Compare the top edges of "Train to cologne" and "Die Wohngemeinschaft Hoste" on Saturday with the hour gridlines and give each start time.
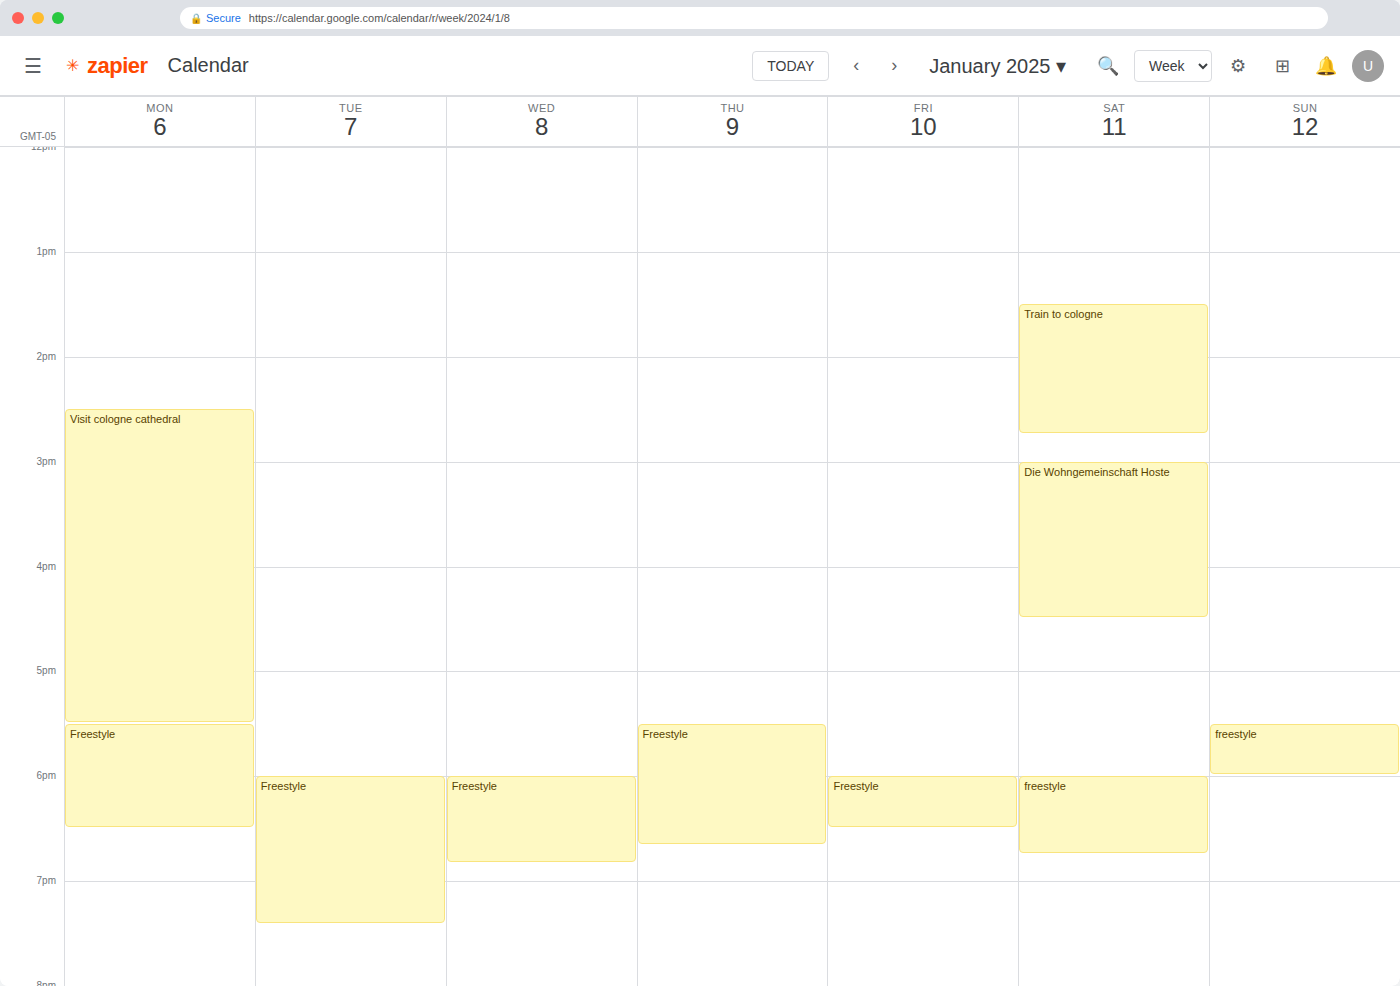
"Train to cologne": 1:30 PM, halfway between the 1 PM and 2 PM lines. "Die Wohngemeinschaft Hoste": 3:00 PM, exactly on the 3 PM line.